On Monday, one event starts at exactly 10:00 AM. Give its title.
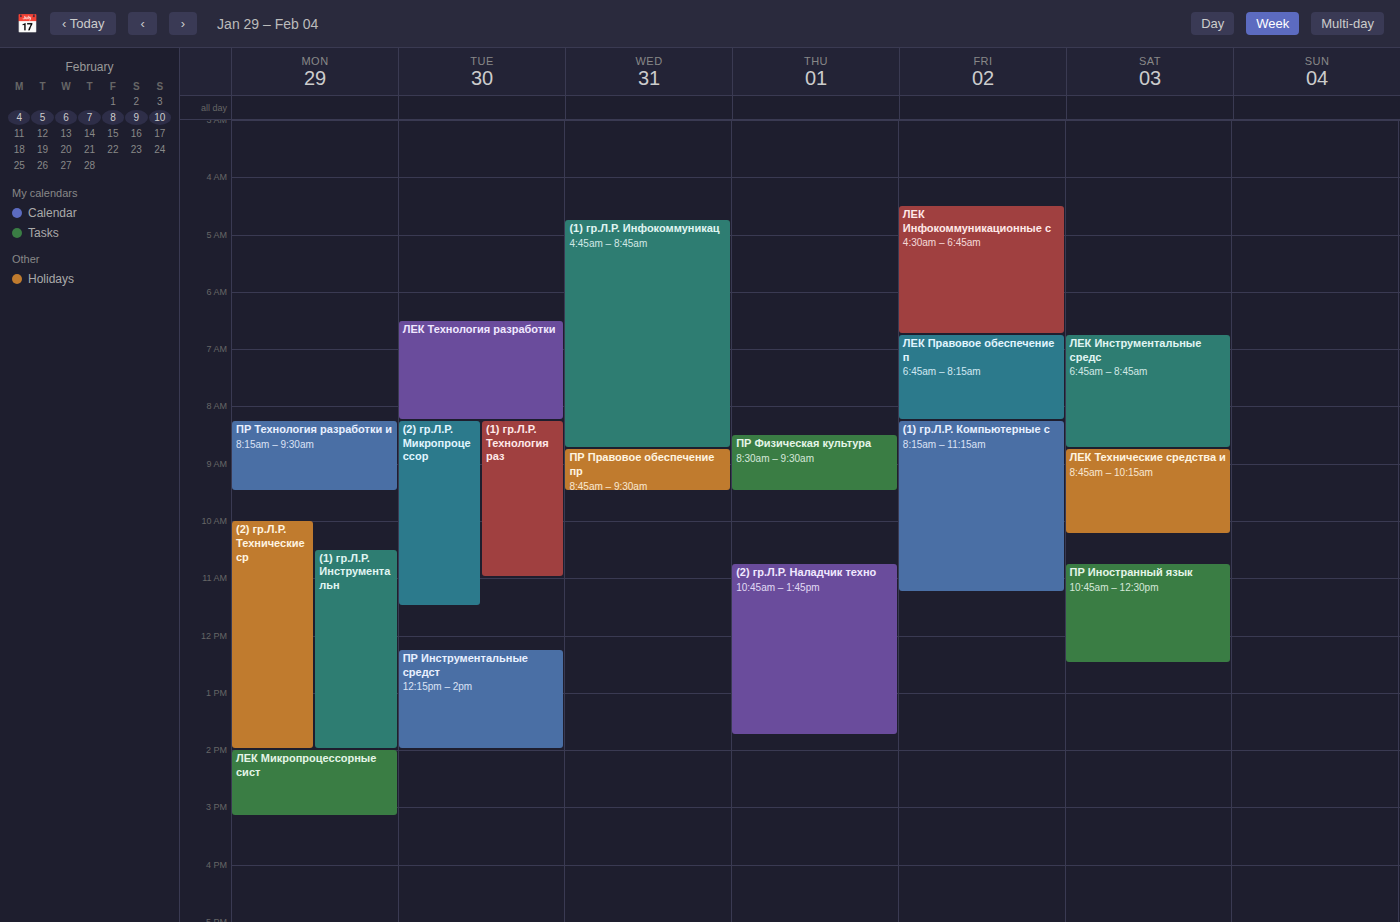
"(2) гр.Л.Р. Технические ср"